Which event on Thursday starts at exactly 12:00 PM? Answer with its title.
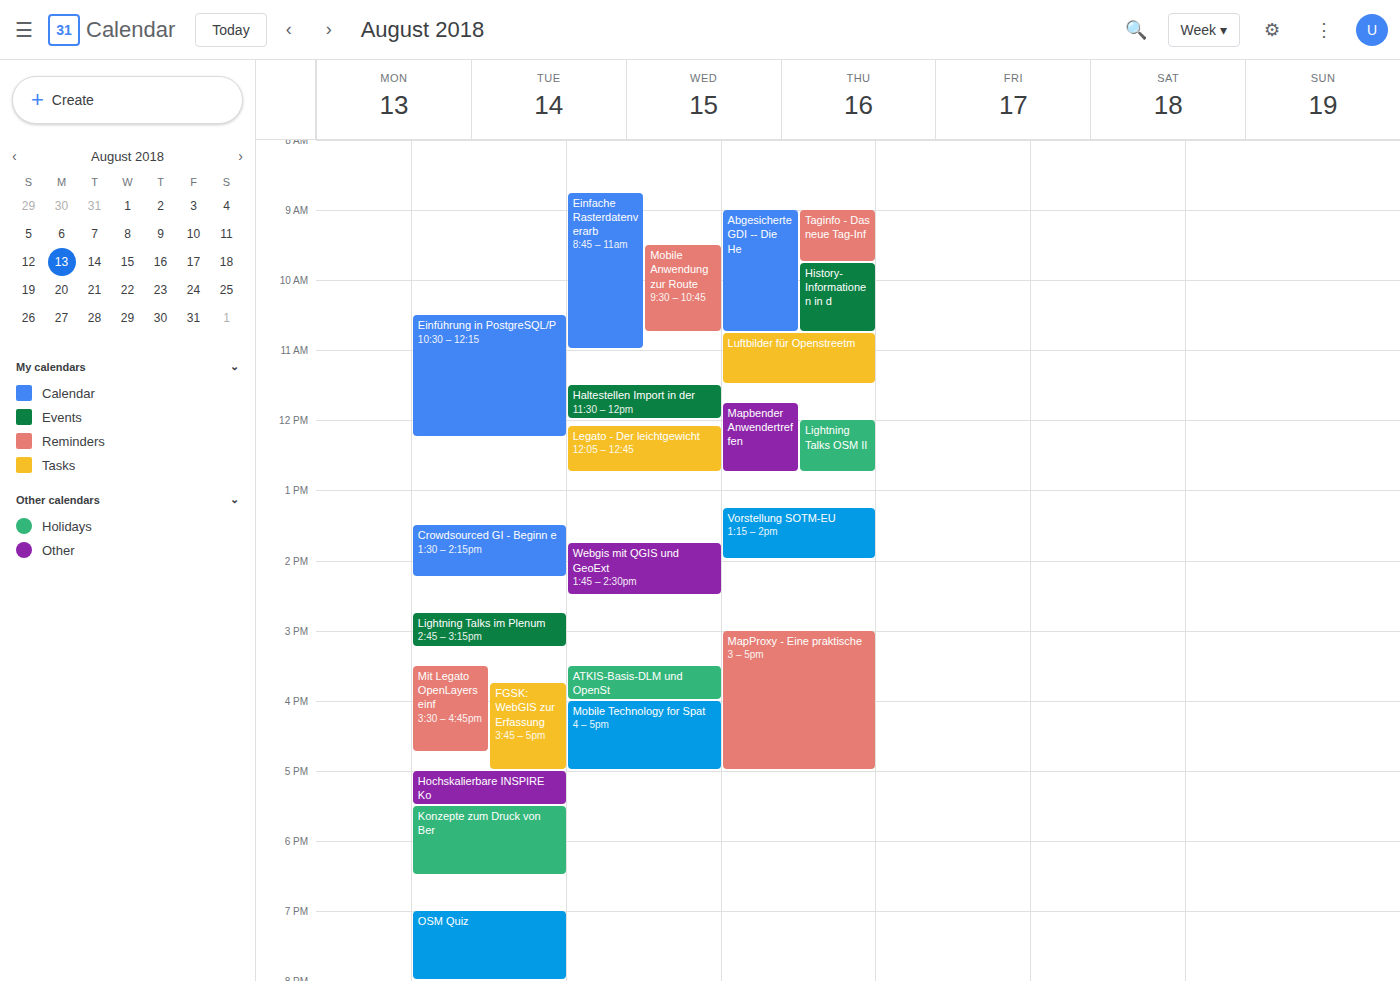
"Lightning Talks OSM II"